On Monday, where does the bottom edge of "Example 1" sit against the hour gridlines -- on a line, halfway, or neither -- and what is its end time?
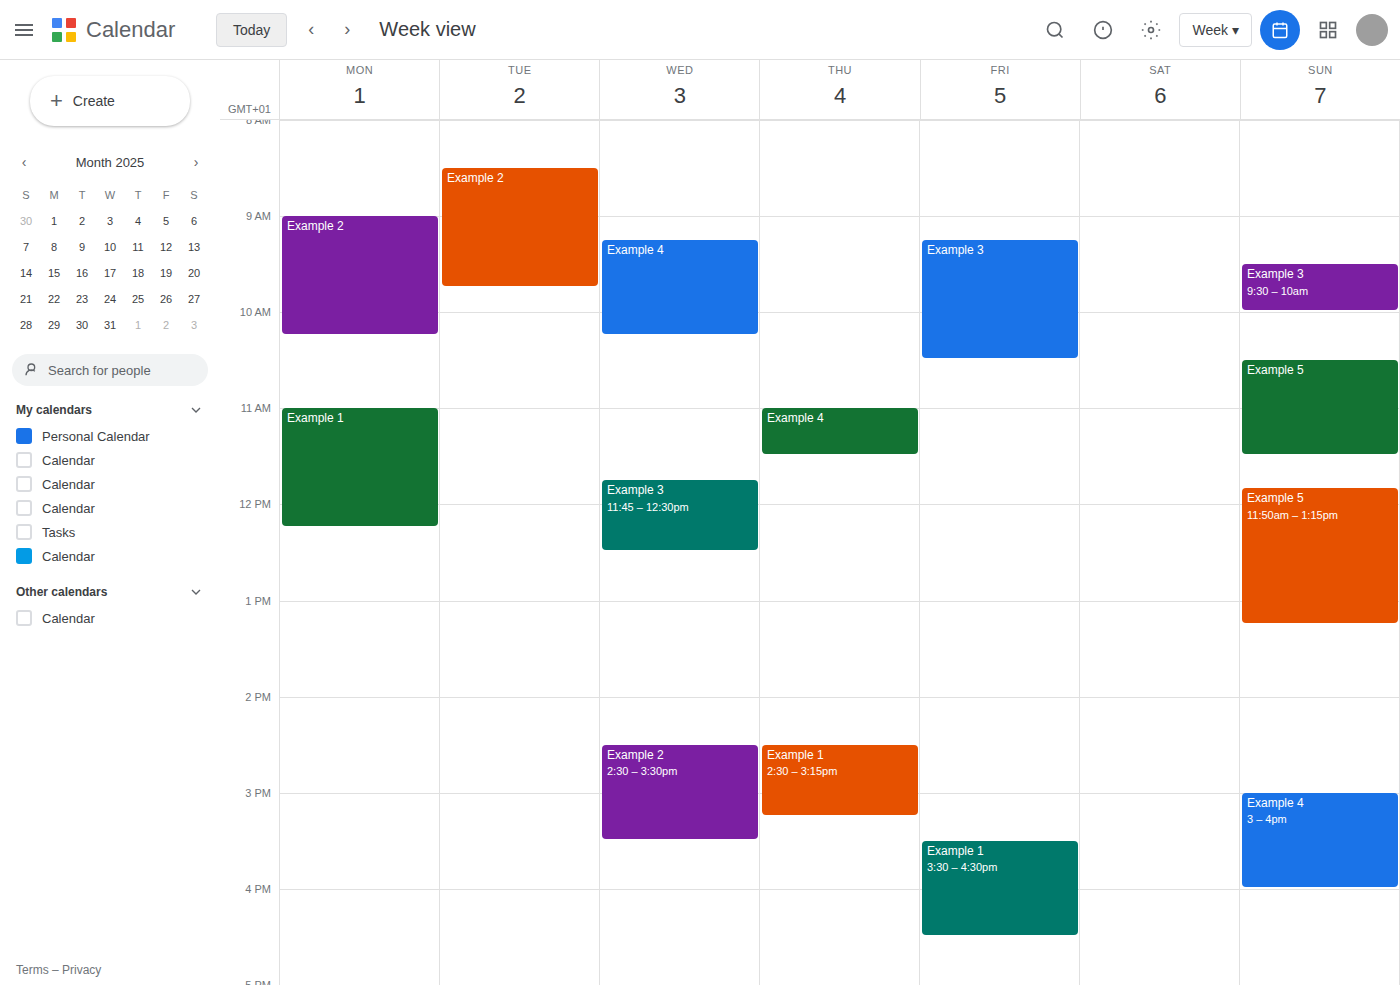
12:15 PM -- neither: a quarter of the way from the 12 PM line to the 1 PM line.